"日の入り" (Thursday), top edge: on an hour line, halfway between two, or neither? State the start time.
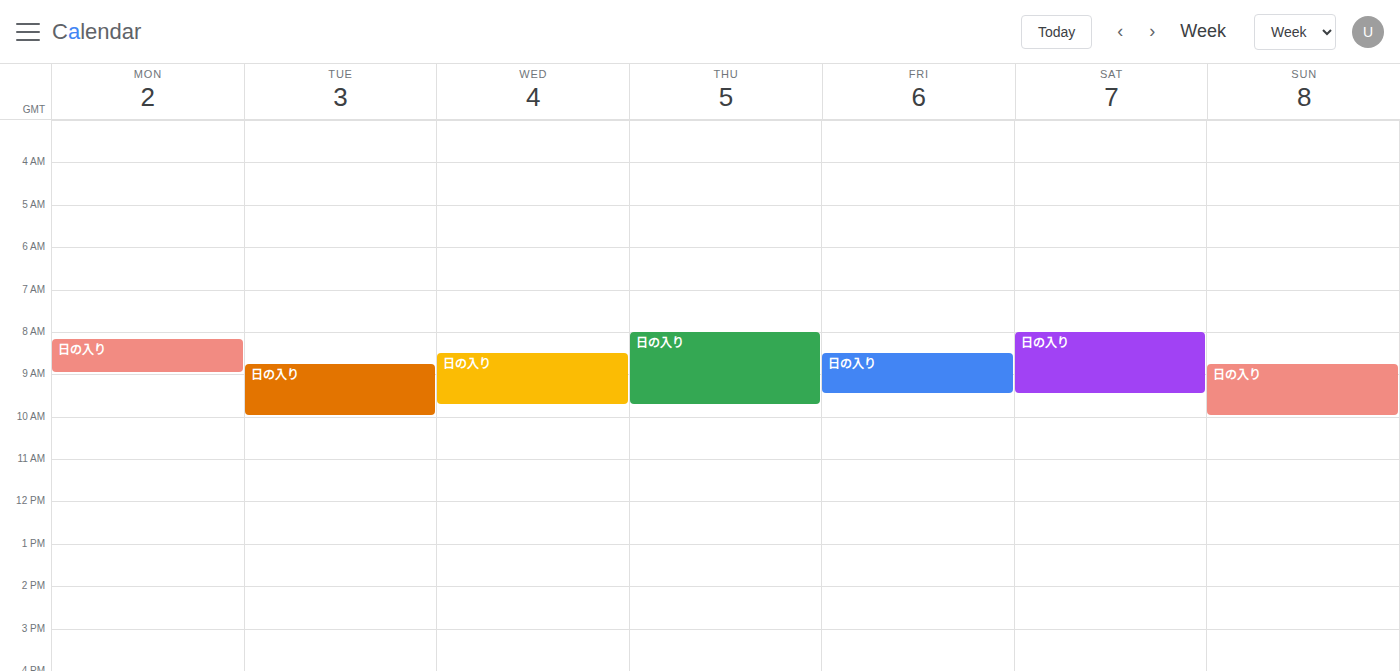
8:00 AM -- exactly on the 8 AM line.